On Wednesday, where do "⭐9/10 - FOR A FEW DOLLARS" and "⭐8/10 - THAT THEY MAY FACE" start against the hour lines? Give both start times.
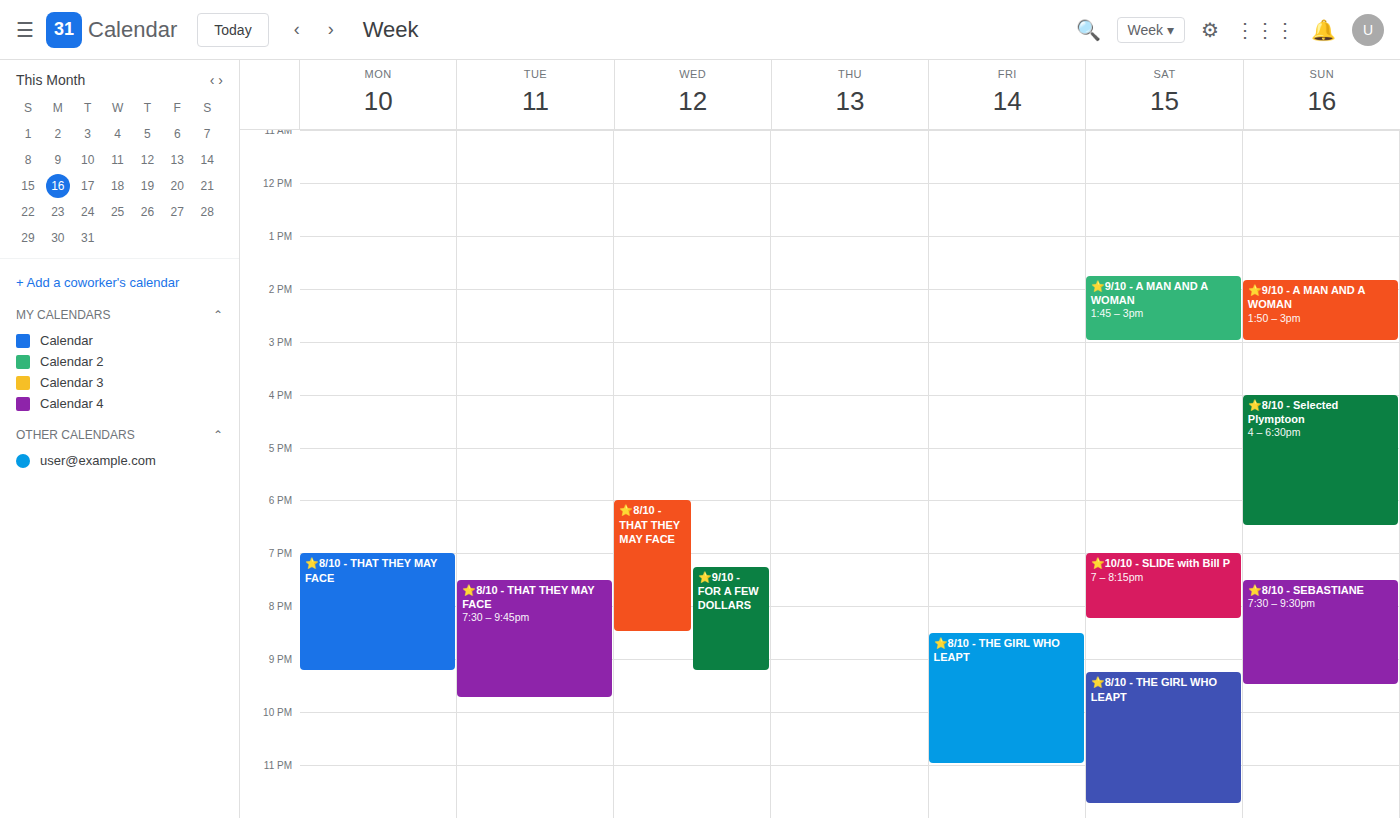
"⭐9/10 - FOR A FEW DOLLARS": 7:15 PM, neither: a quarter of the way from the 7 PM line to the 8 PM line. "⭐8/10 - THAT THEY MAY FACE": 6:00 PM, exactly on the 6 PM line.